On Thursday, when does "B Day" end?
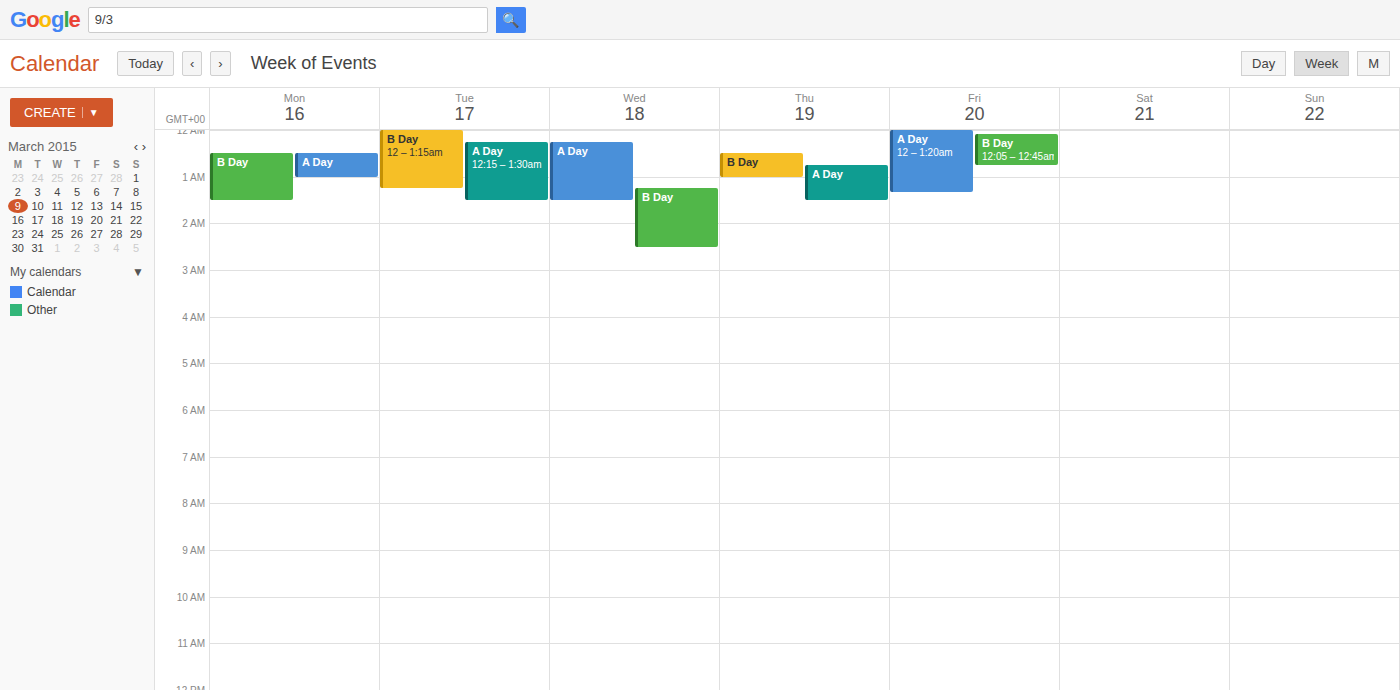
01:00